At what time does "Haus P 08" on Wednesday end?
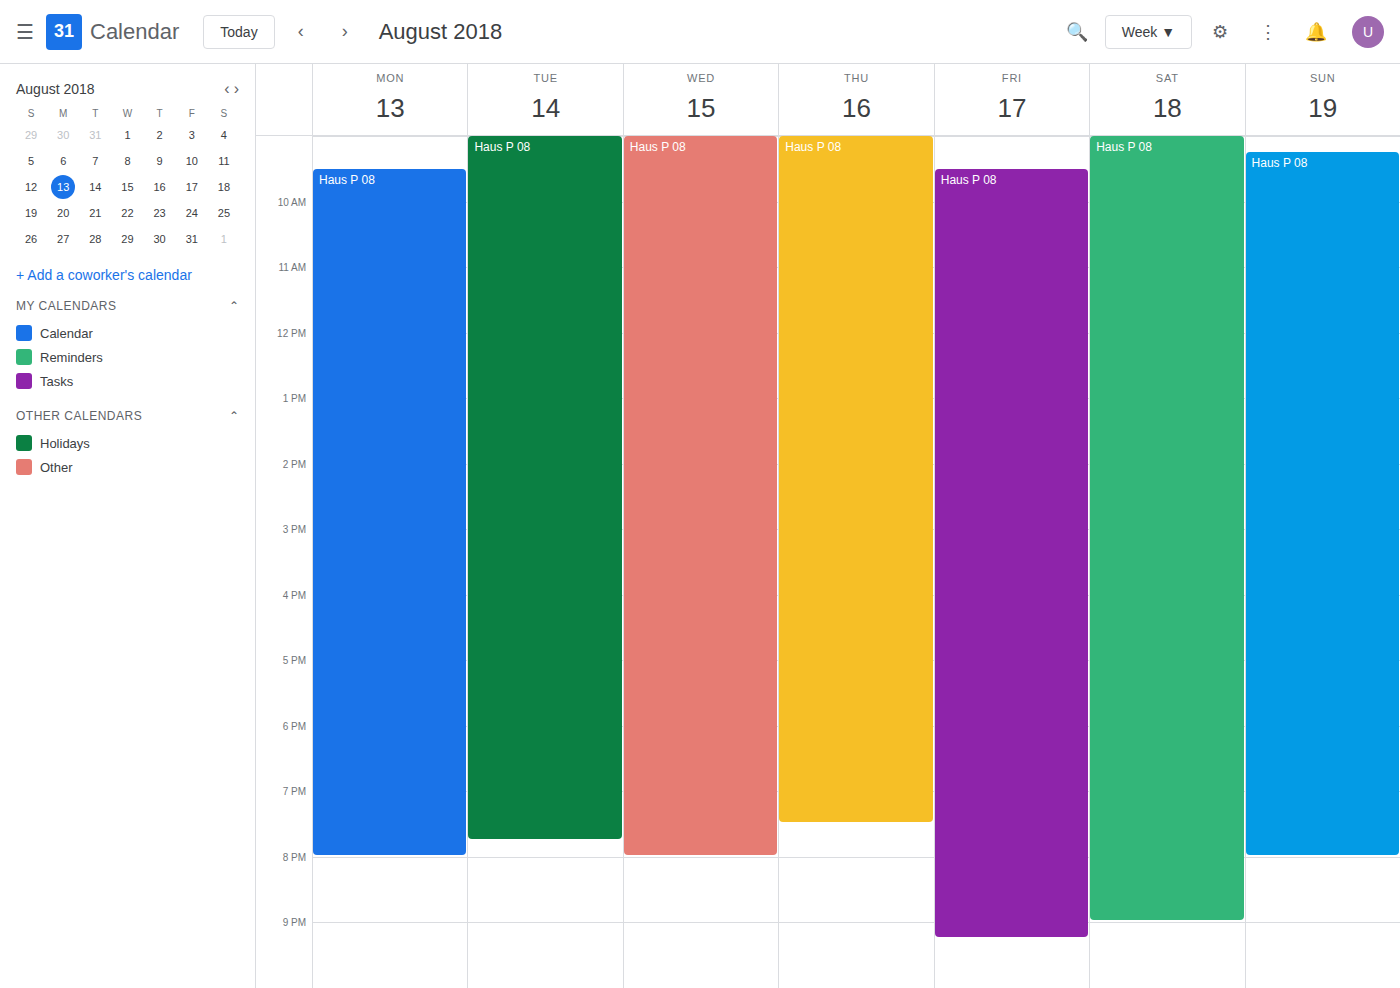
8:00 PM